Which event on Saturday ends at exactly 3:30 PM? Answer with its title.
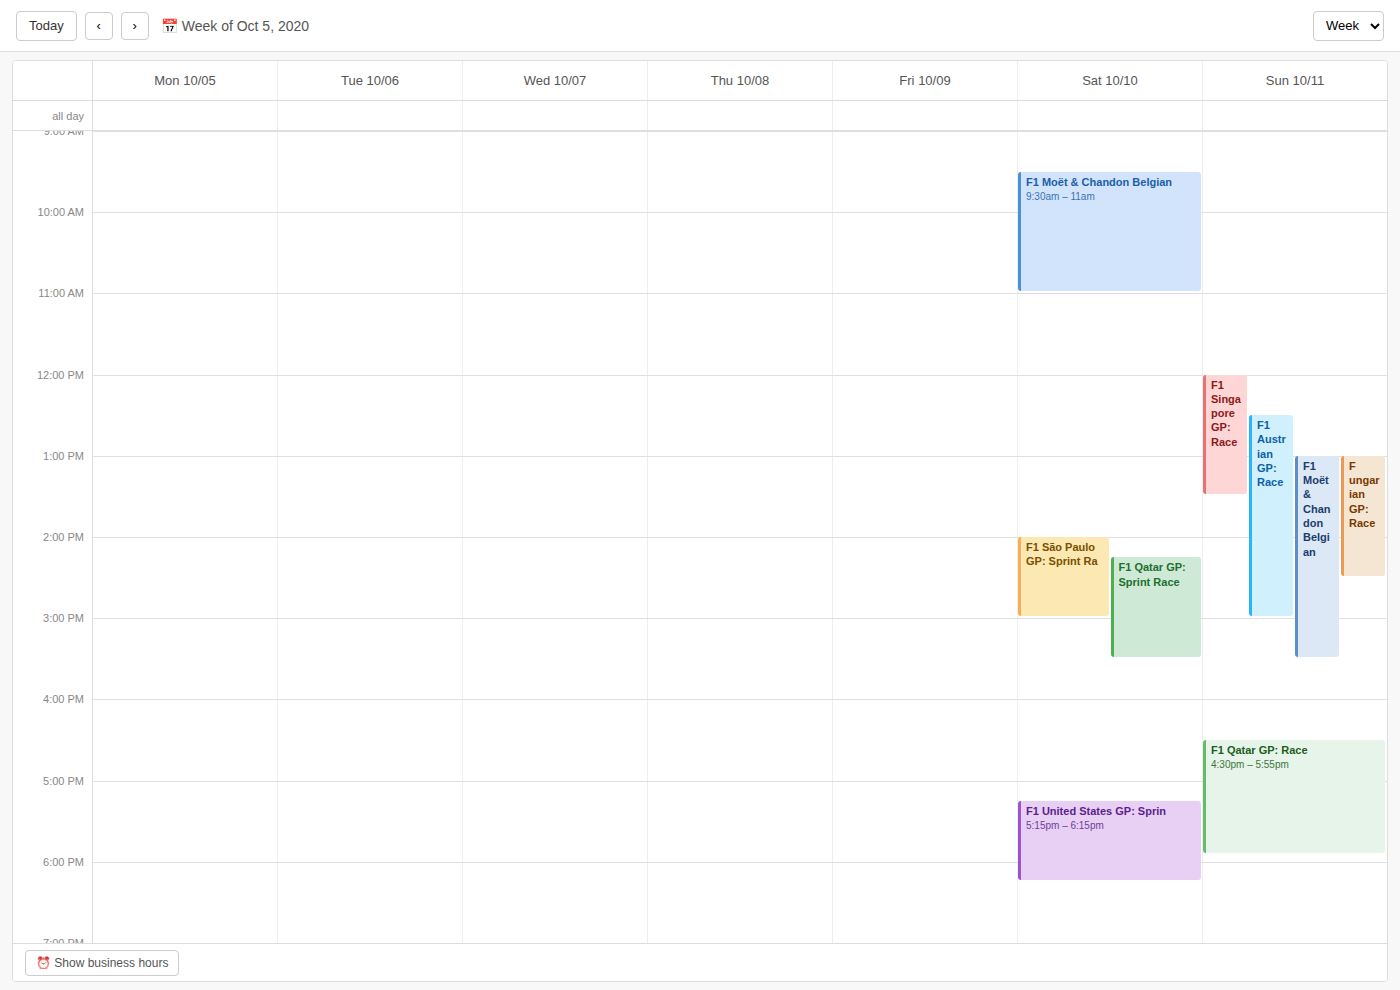
"F1 Qatar GP: Sprint Race"